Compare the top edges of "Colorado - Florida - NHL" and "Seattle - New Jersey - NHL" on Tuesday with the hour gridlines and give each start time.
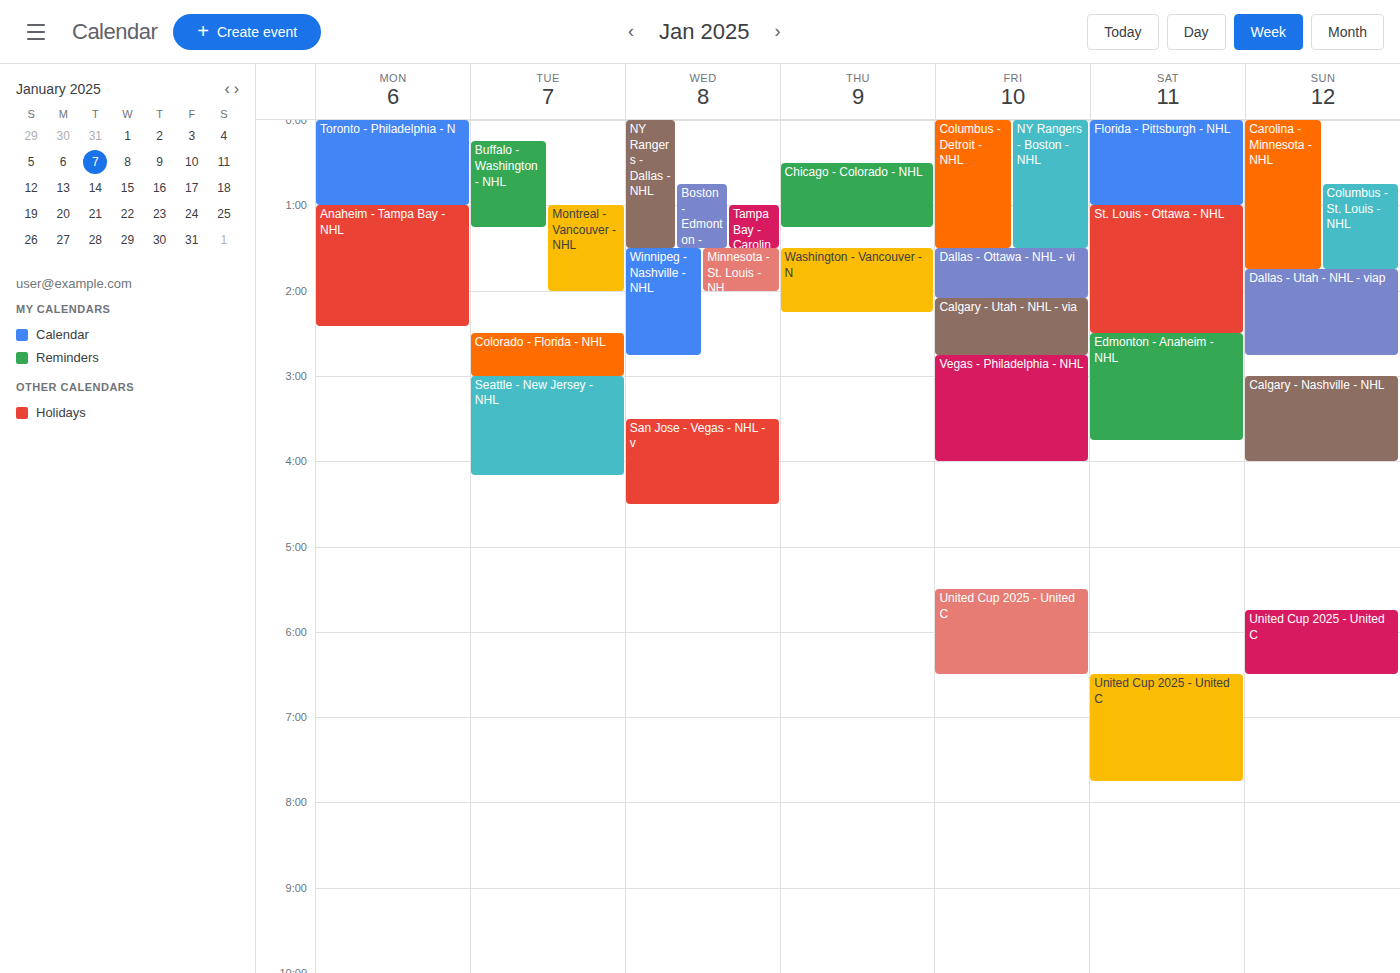
"Colorado - Florida - NHL": 2:30 AM, halfway between the 2 AM and 3 AM lines. "Seattle - New Jersey - NHL": 3:00 AM, exactly on the 3 AM line.